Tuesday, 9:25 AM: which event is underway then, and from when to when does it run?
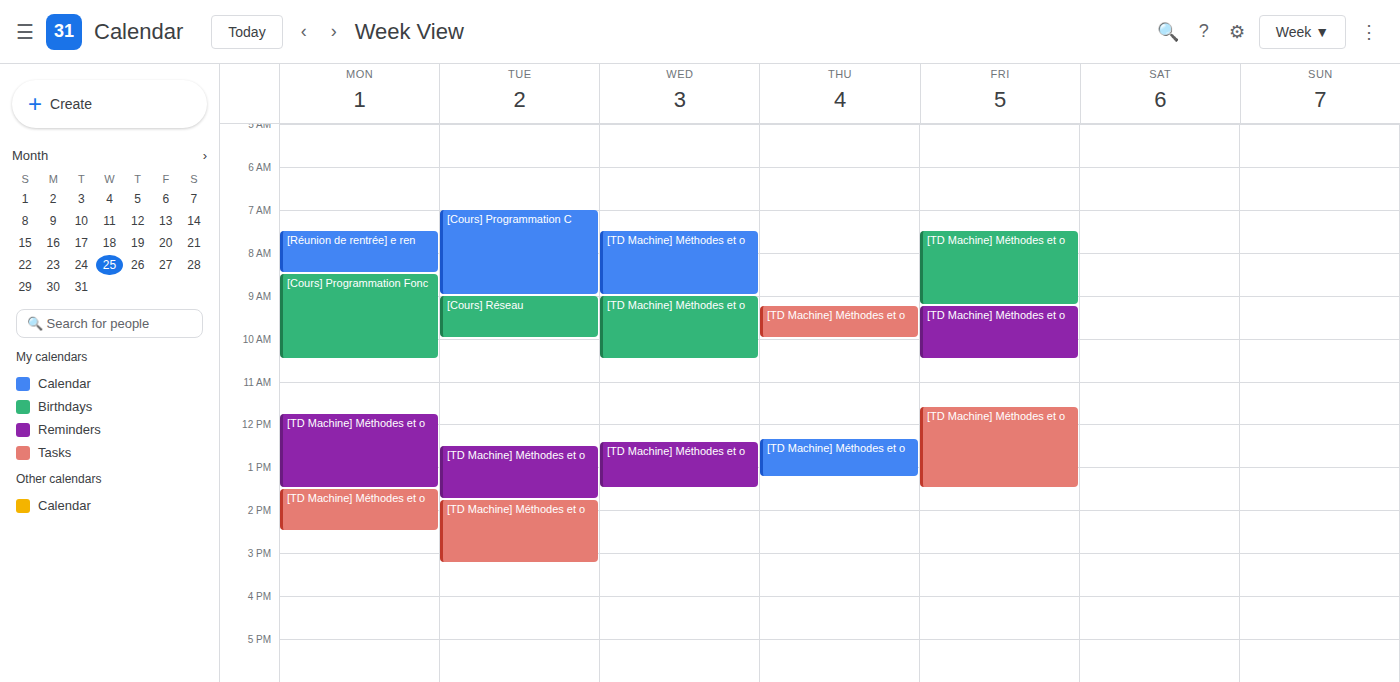
"[Cours] Réseau", 9:00 AM to 10:00 AM